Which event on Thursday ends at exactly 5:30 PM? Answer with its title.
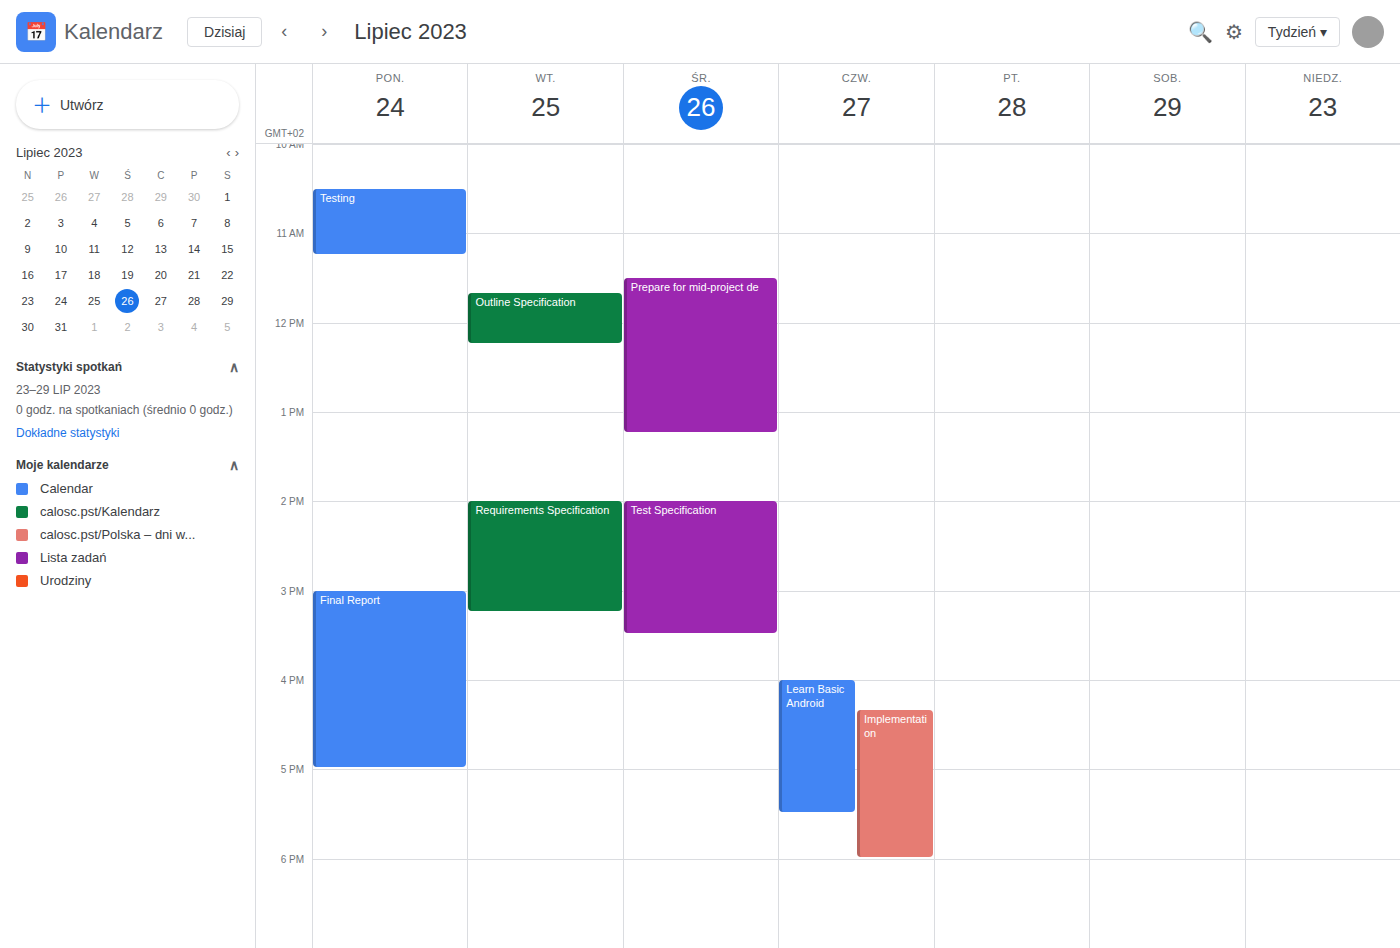
"Learn Basic Android"